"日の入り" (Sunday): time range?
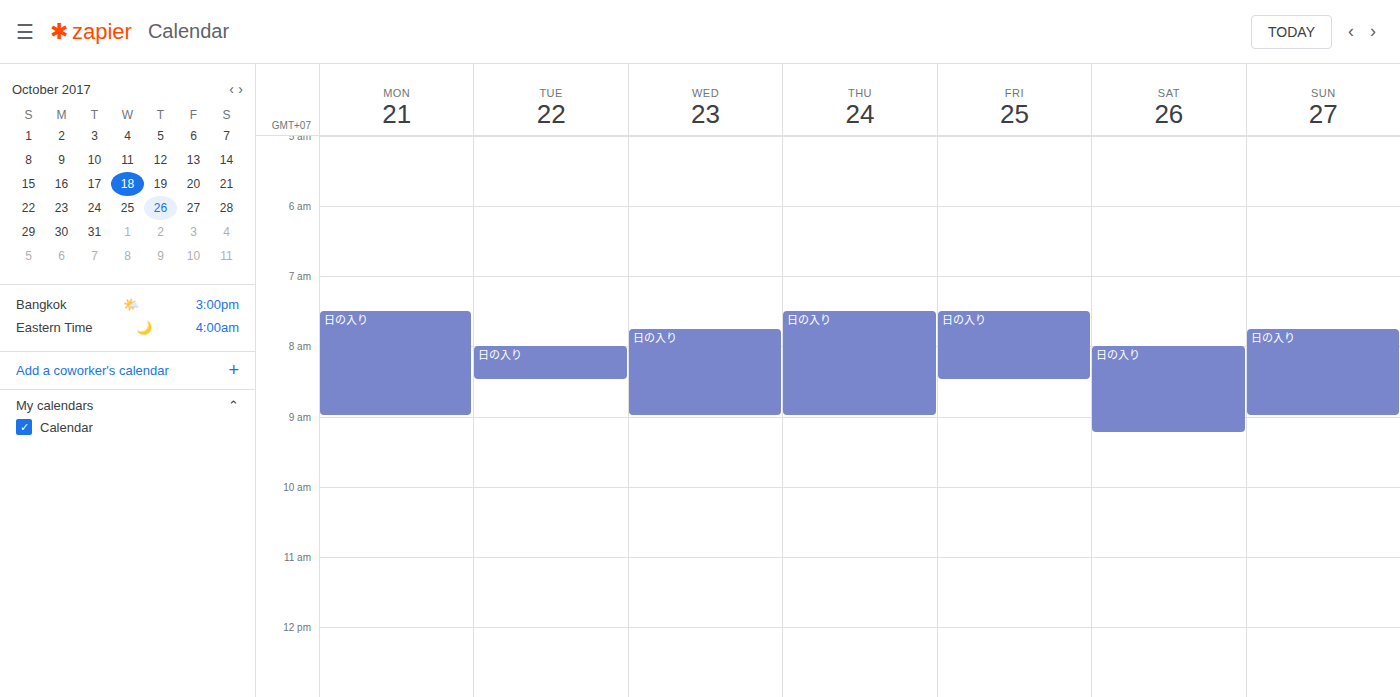
7:45 AM to 9:00 AM